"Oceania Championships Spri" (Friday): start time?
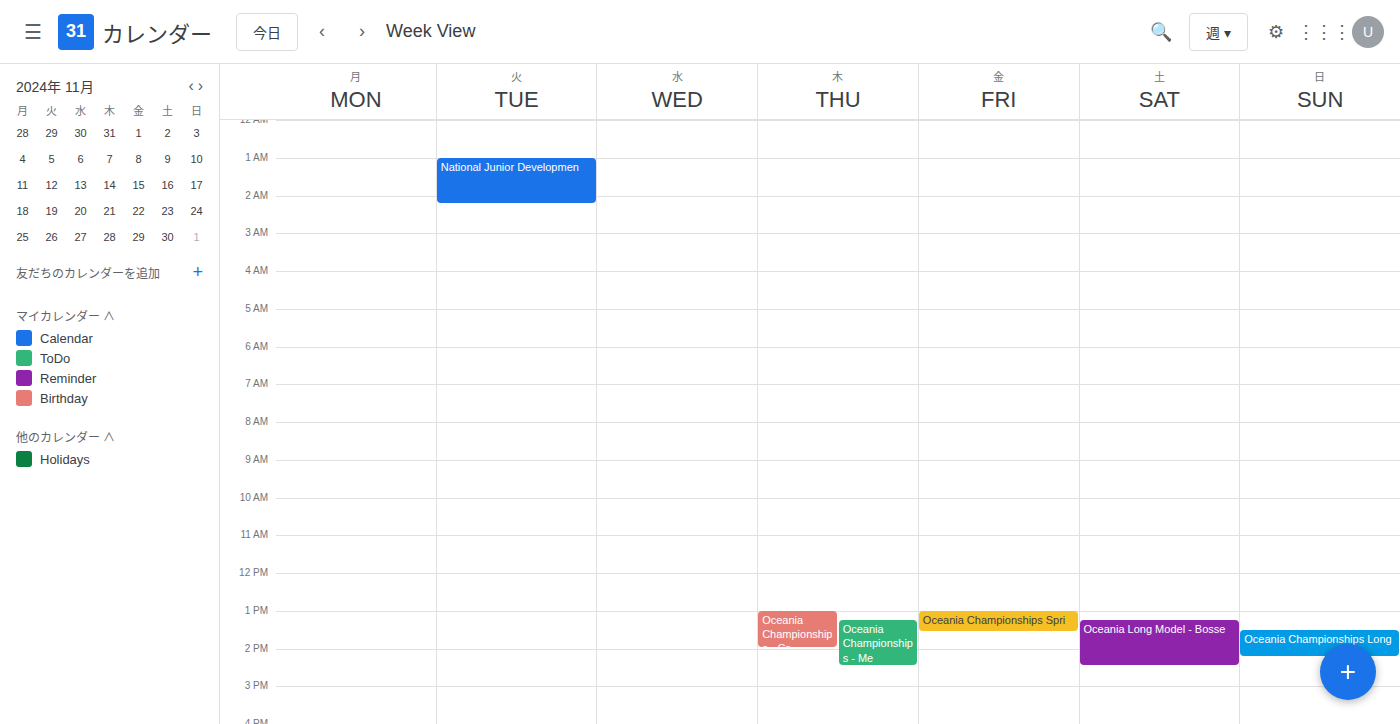
1:00 PM